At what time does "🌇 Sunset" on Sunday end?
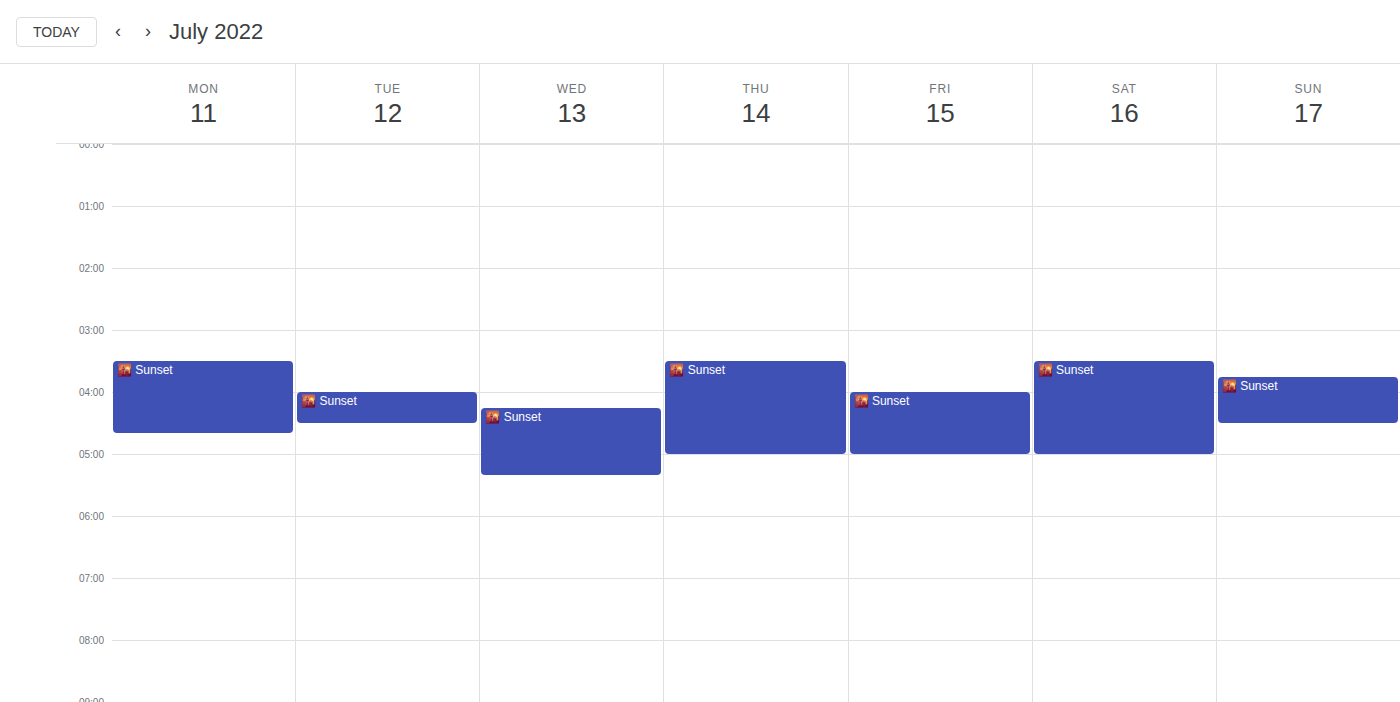
4:30 AM